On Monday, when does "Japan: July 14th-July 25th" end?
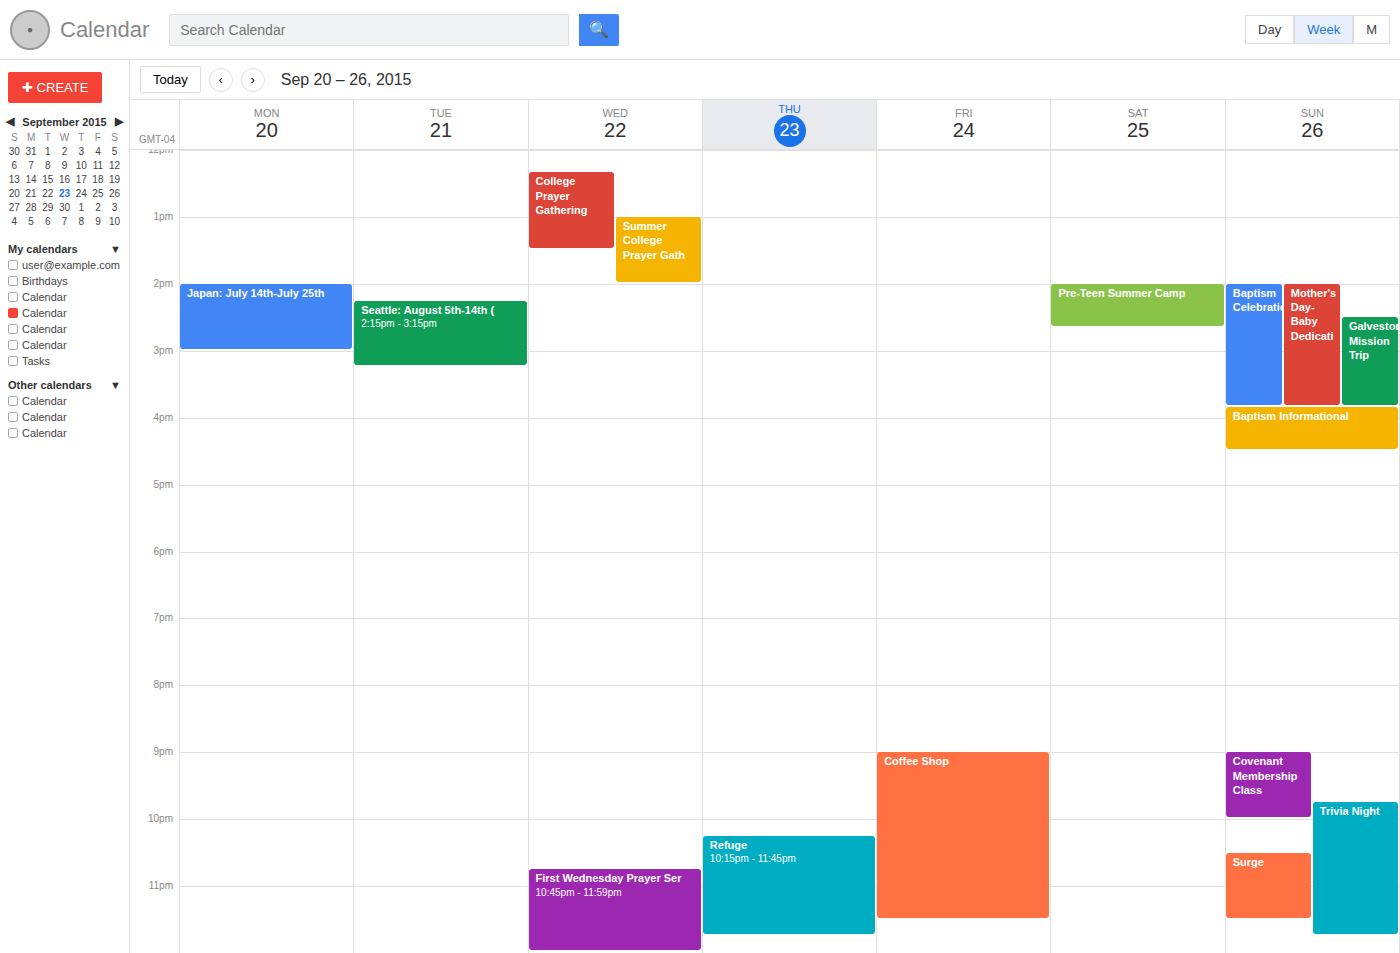
3:00 PM